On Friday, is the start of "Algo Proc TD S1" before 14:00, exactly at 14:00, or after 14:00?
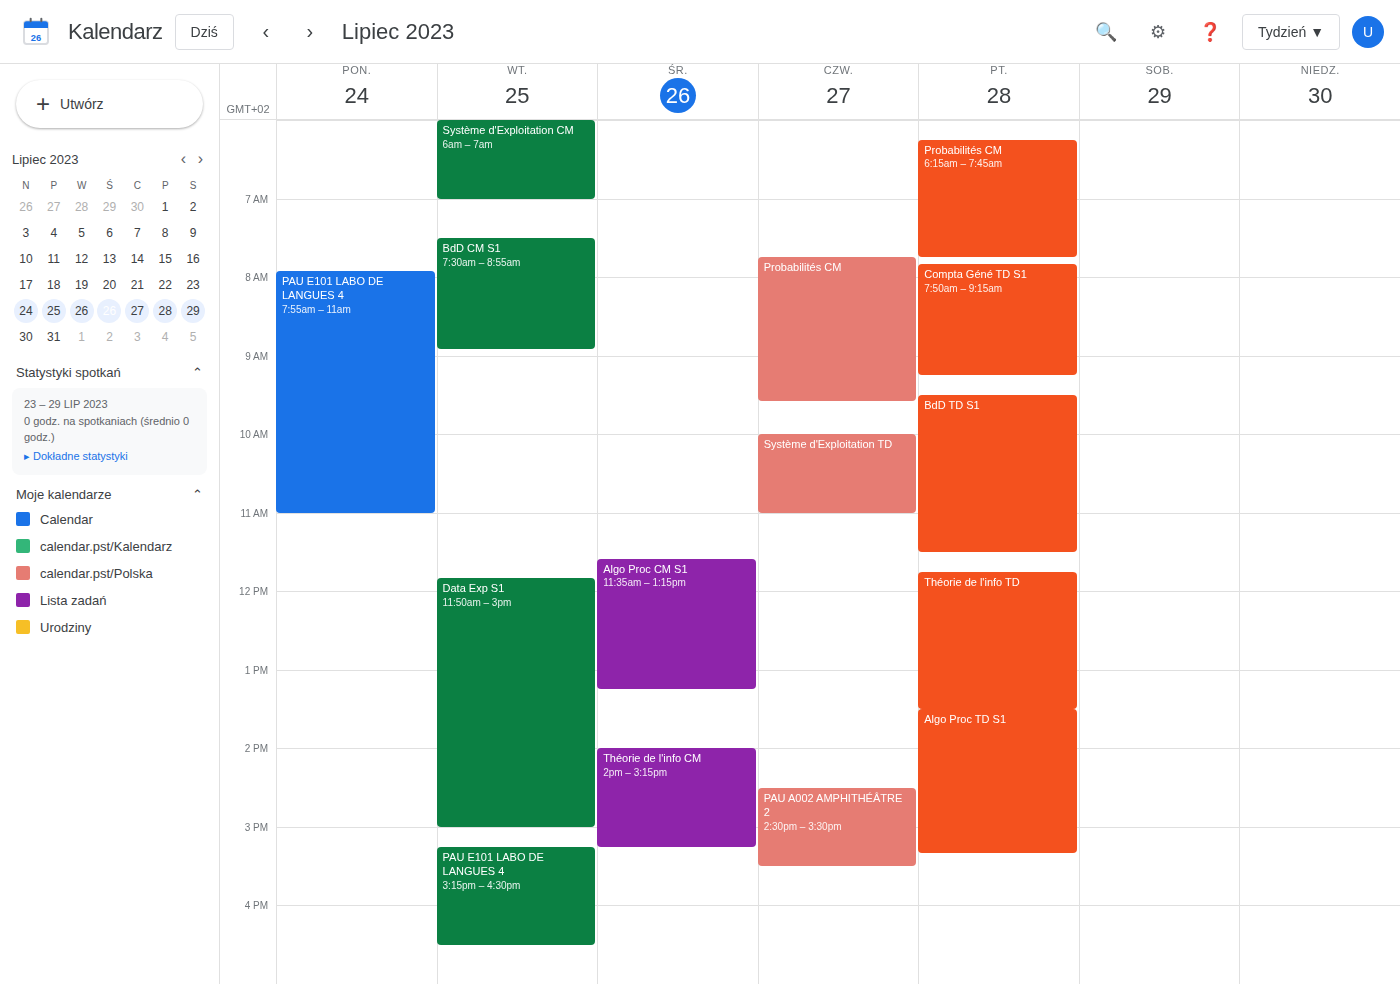
13:30 -- before 14:00, 30 minutes above the 14:00 line.